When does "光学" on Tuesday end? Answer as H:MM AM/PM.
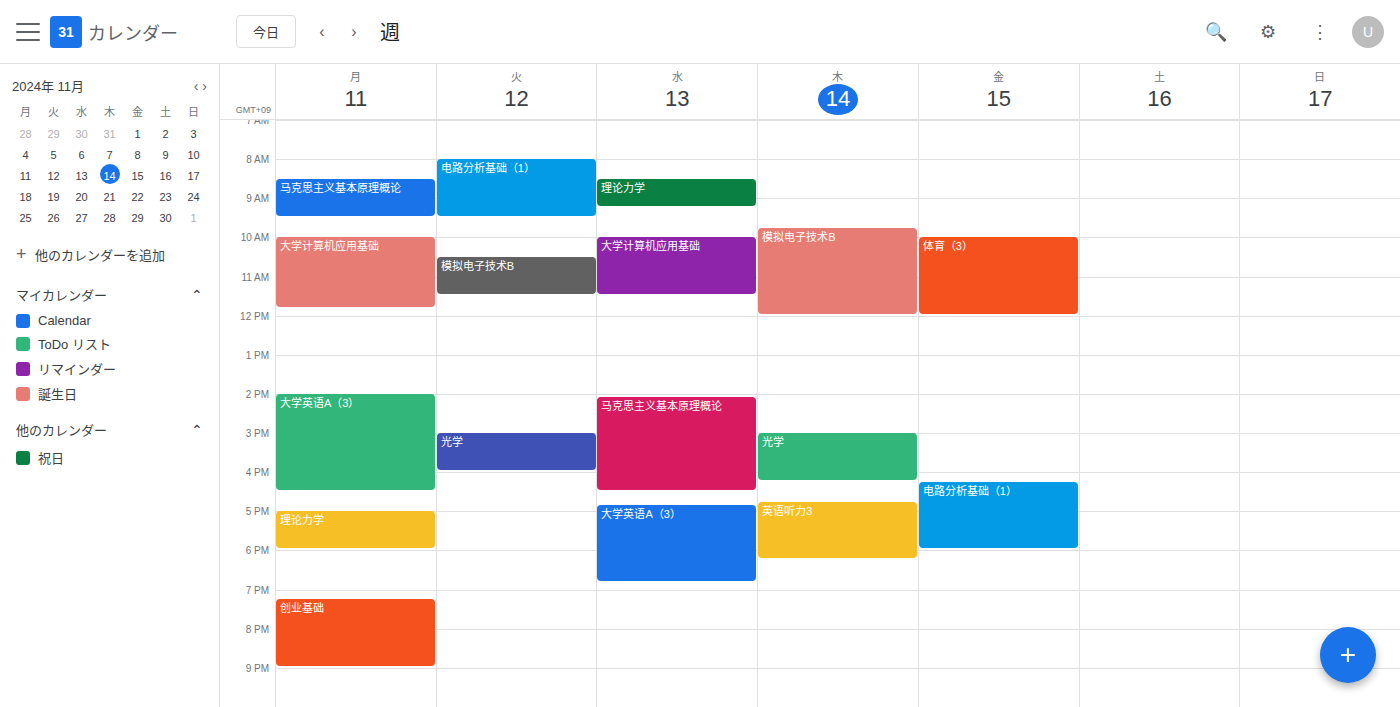
4:00 PM